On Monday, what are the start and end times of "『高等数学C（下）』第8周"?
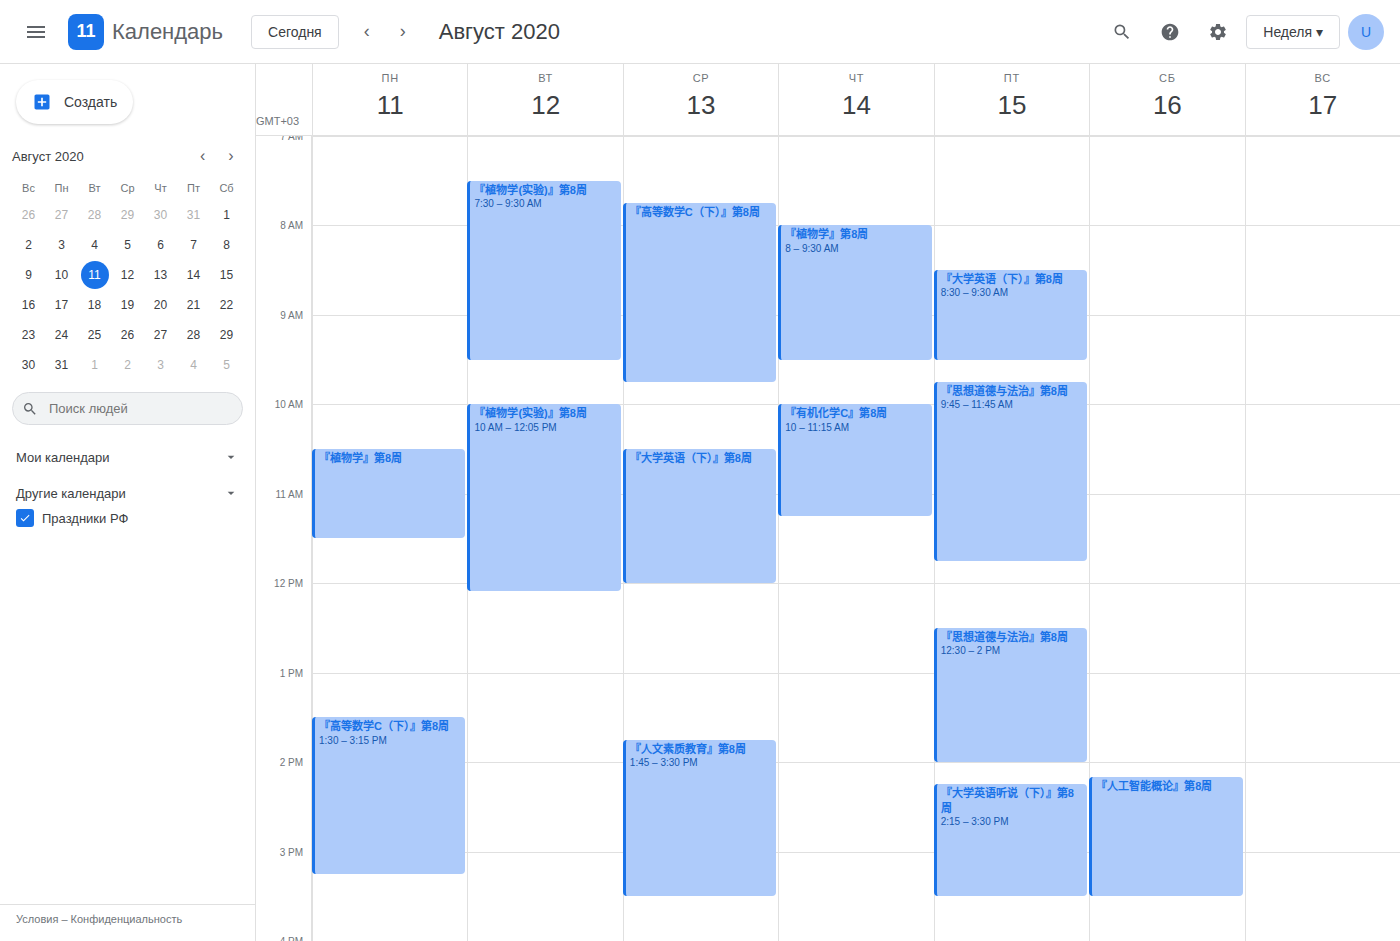
1:30 PM to 3:15 PM